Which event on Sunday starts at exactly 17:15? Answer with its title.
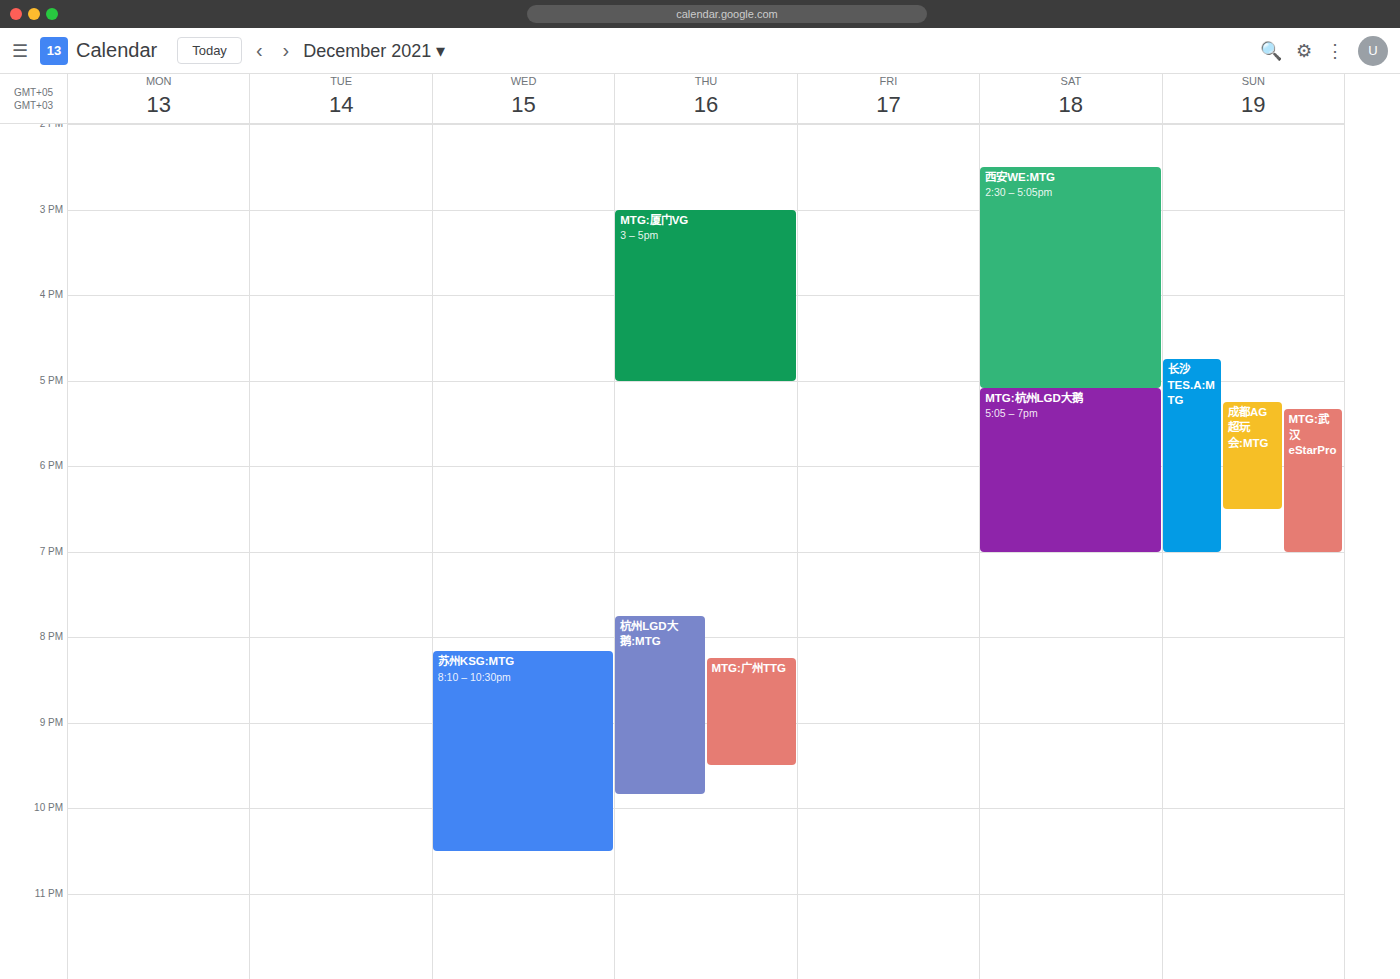
"成都AG超玩会:MTG"